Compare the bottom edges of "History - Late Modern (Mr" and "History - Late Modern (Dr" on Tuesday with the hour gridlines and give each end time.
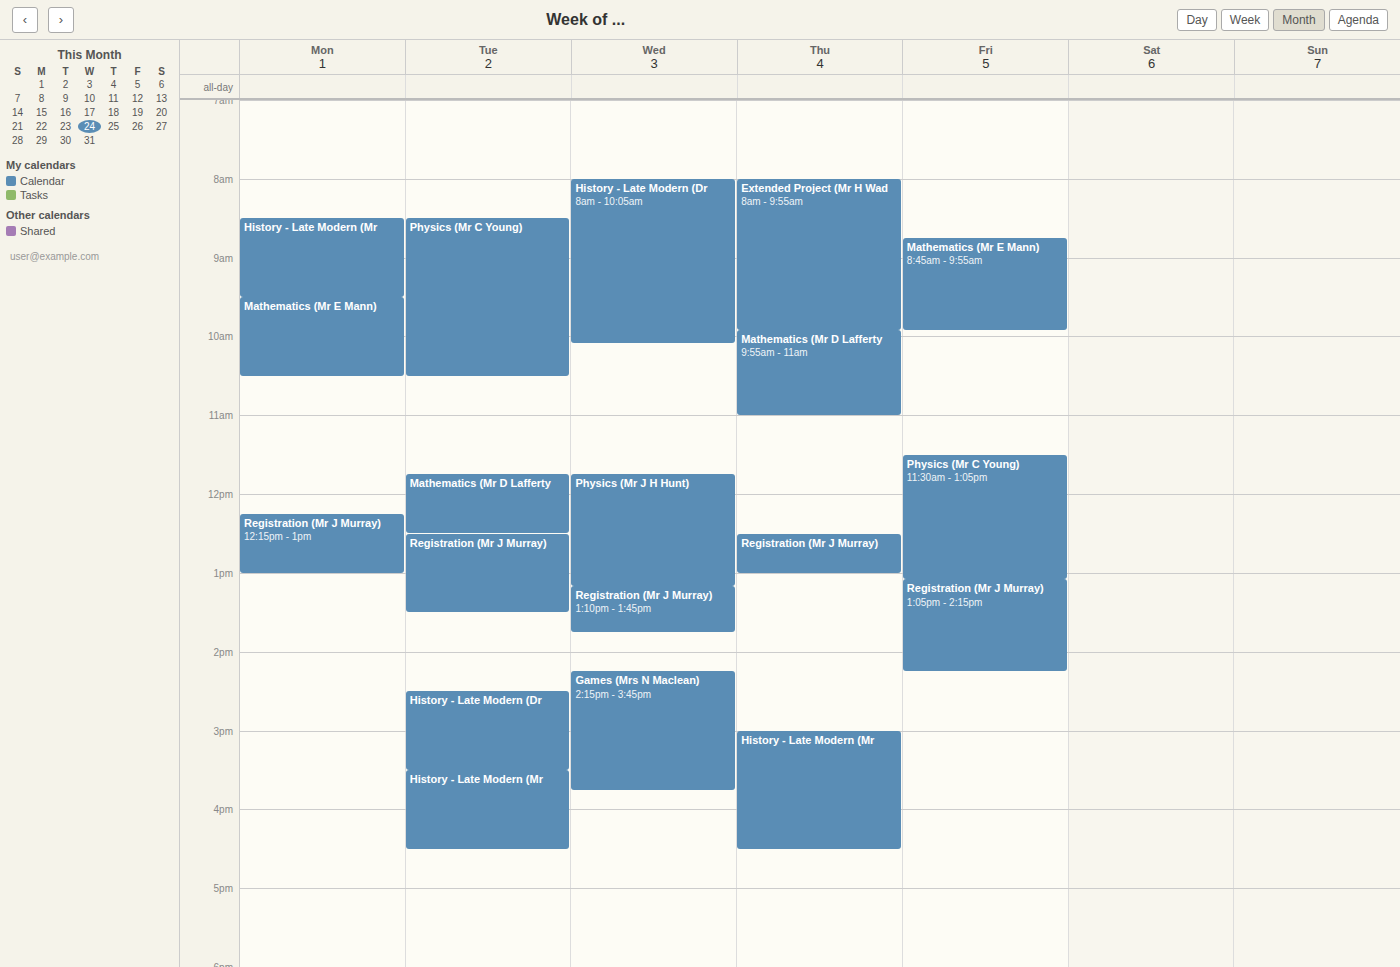
"History - Late Modern (Mr": 4:30 PM, halfway between the 4 PM and 5 PM lines. "History - Late Modern (Dr": 3:30 PM, halfway between the 3 PM and 4 PM lines.